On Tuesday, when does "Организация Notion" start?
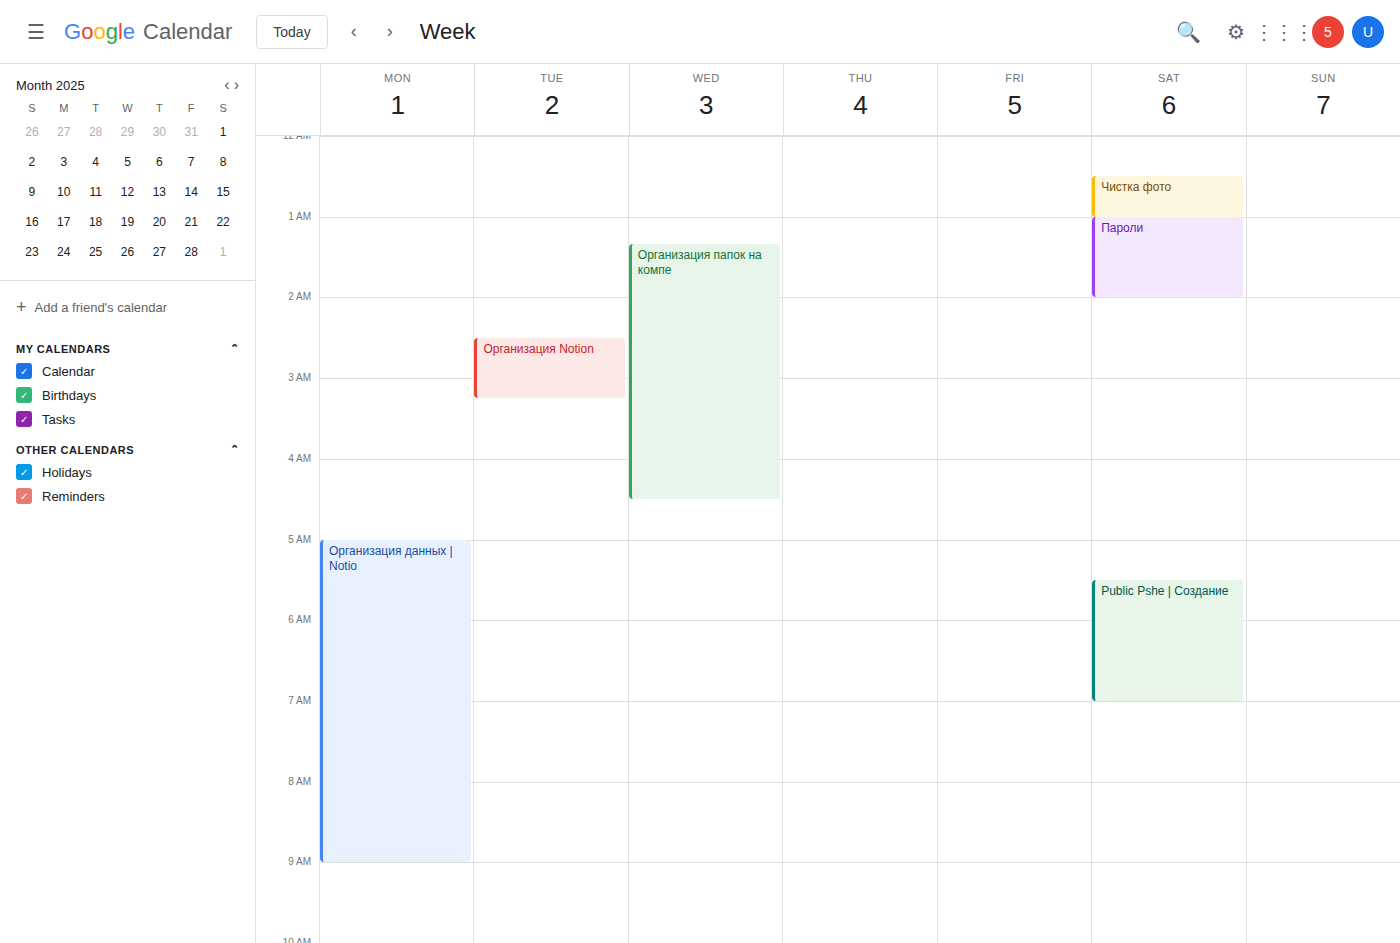
2:30 AM